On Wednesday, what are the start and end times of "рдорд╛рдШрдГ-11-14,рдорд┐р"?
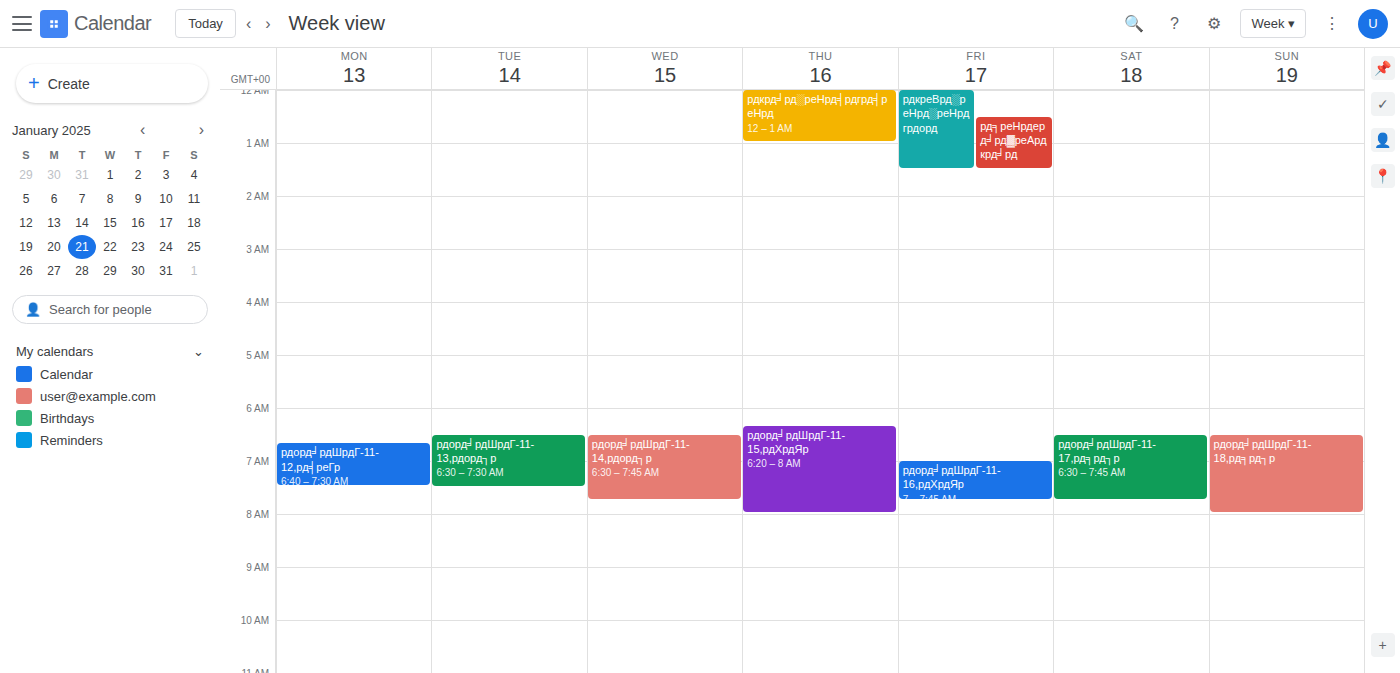
6:30 AM to 7:45 AM